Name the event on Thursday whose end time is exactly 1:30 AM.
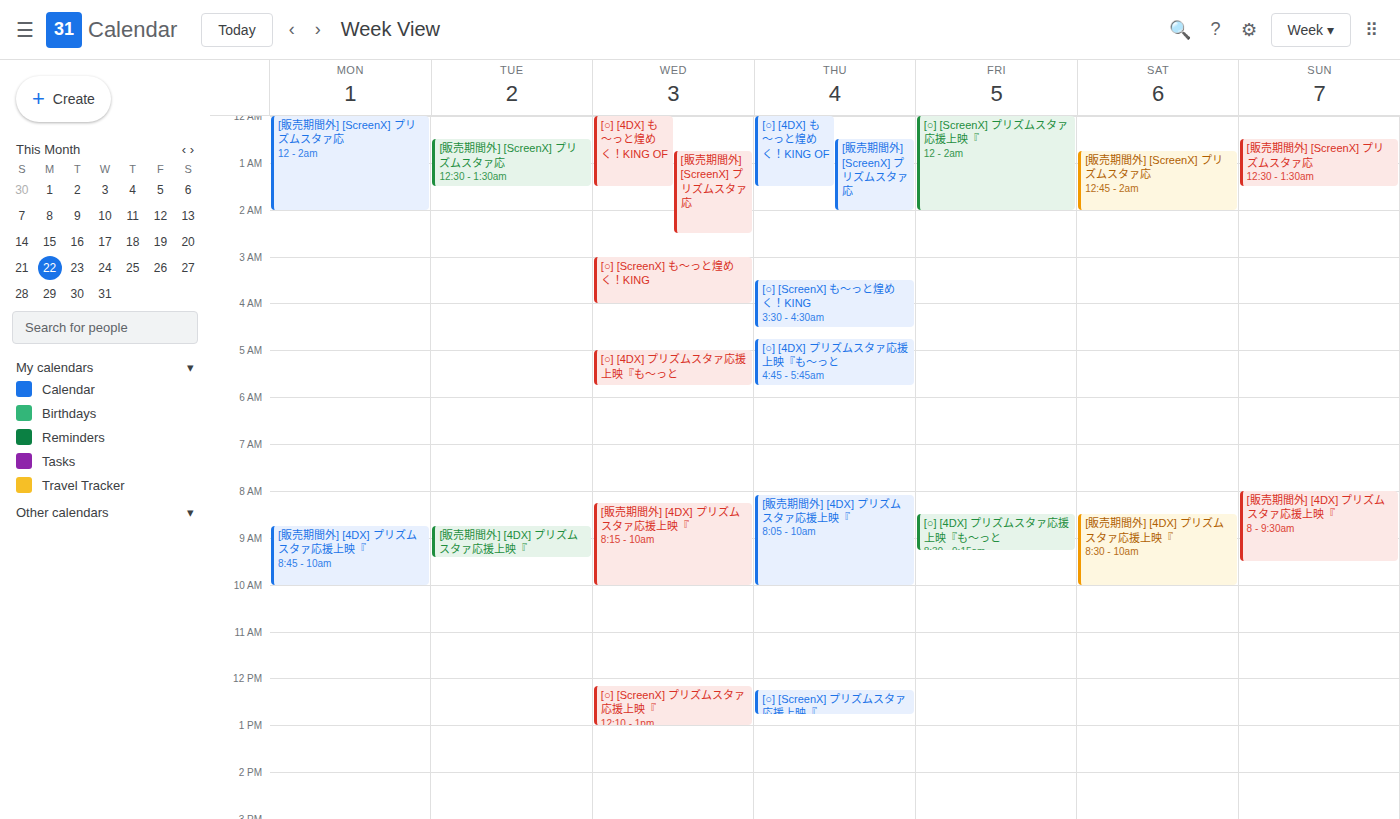
"[○] [4DX] も～っと煌めく！KING OF"